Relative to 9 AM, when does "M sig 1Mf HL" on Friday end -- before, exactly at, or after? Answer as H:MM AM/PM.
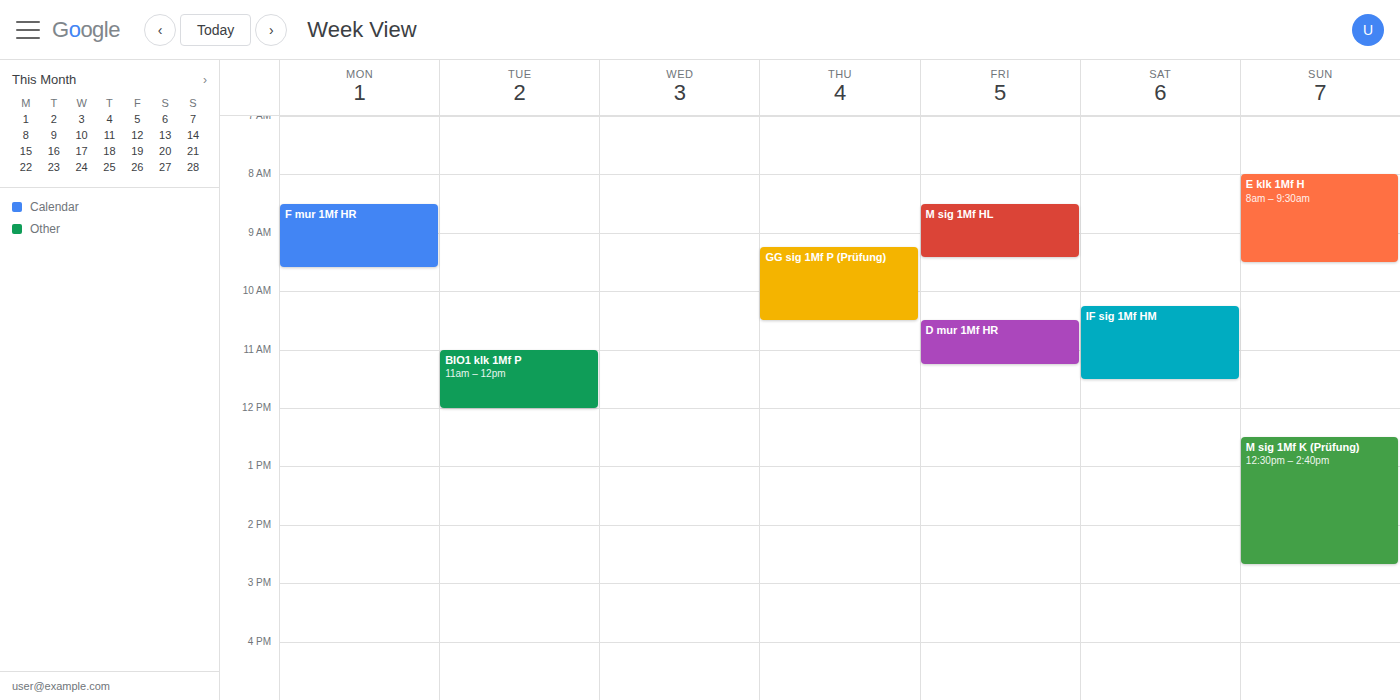
9:25 AM -- after 9 AM, 25 minutes below the 9 AM line.